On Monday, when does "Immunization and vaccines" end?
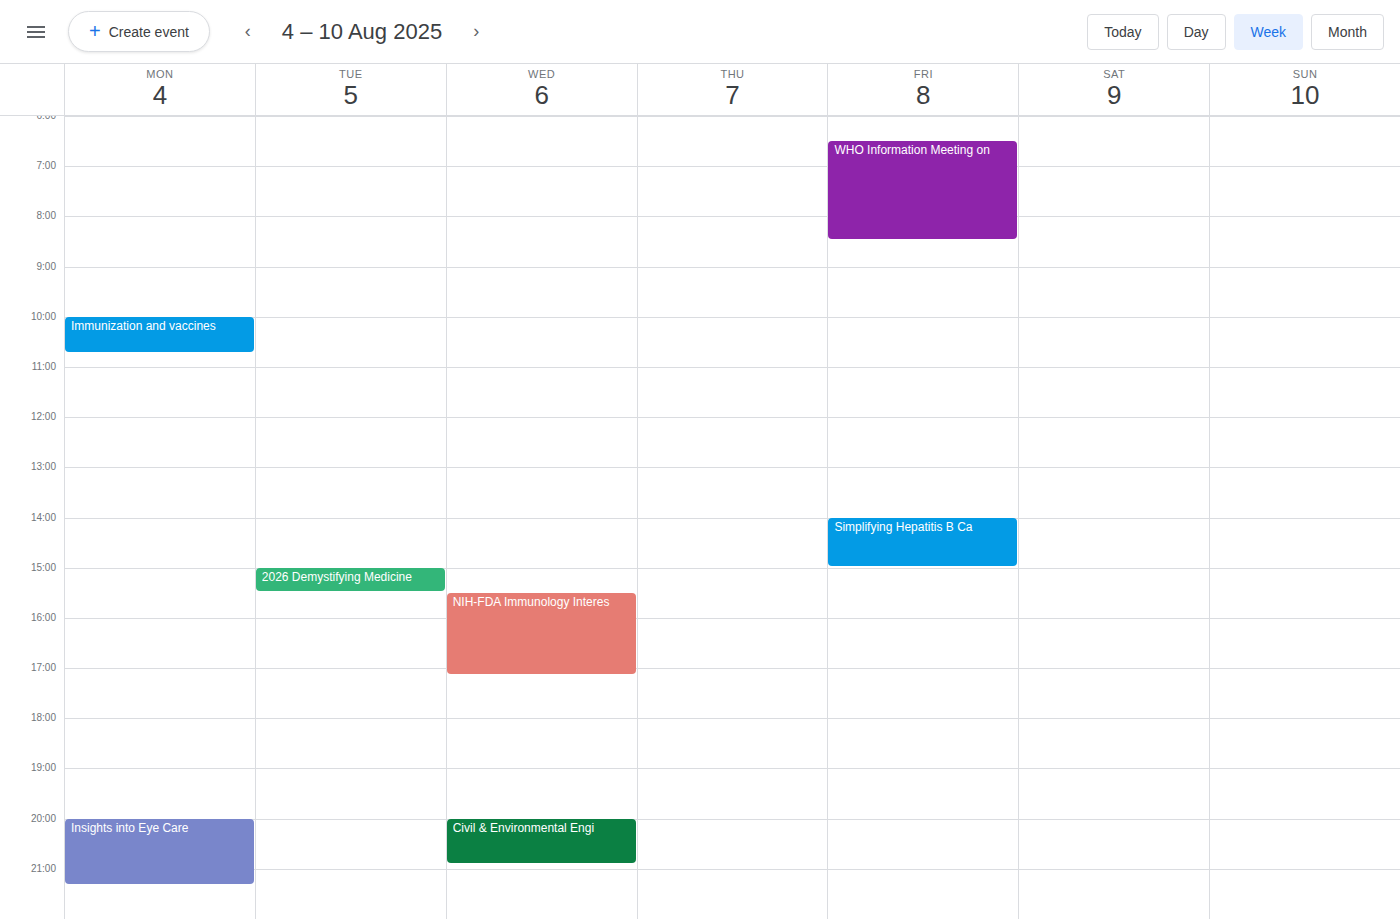
10:45 AM